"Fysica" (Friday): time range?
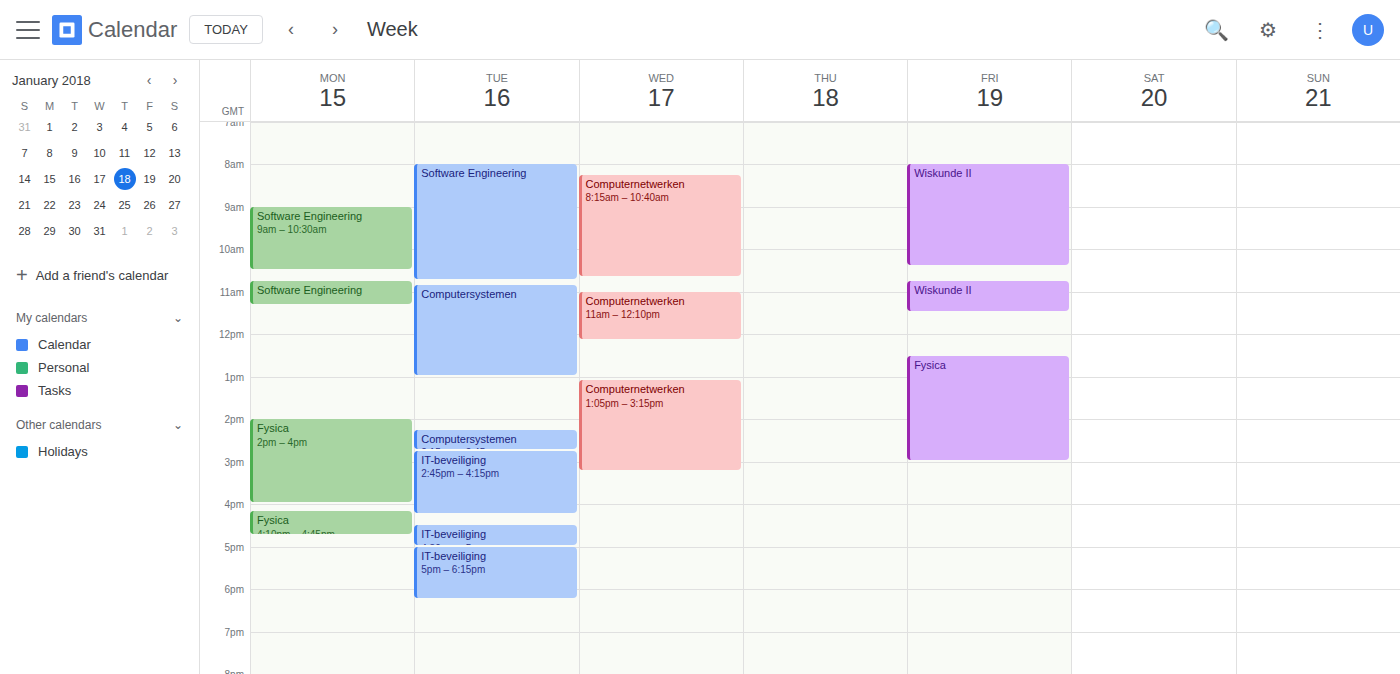
12:30 PM to 3:00 PM